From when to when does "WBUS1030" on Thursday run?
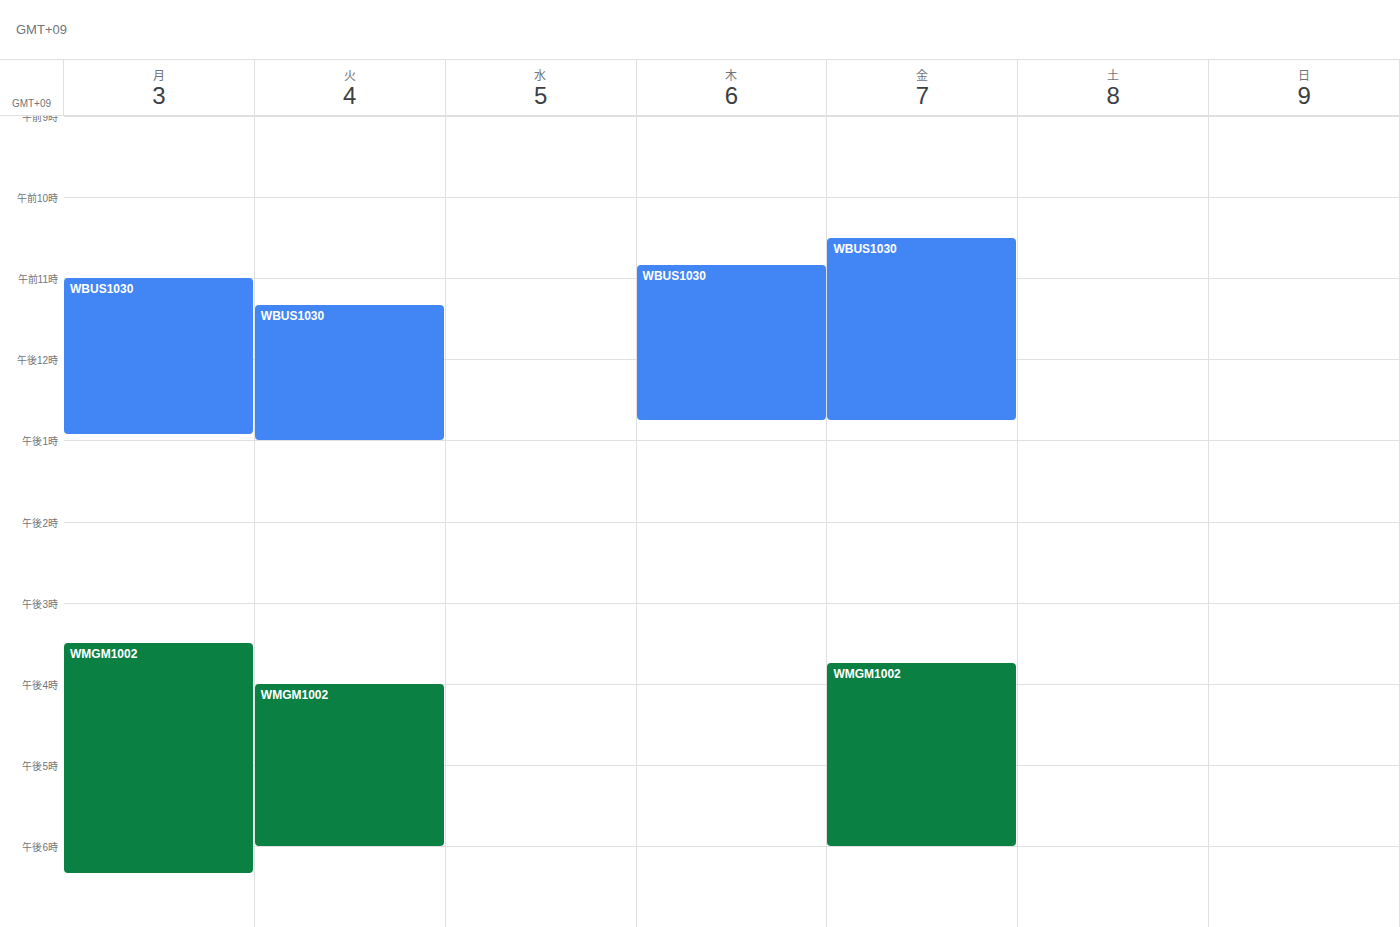
10:50 AM to 12:45 PM